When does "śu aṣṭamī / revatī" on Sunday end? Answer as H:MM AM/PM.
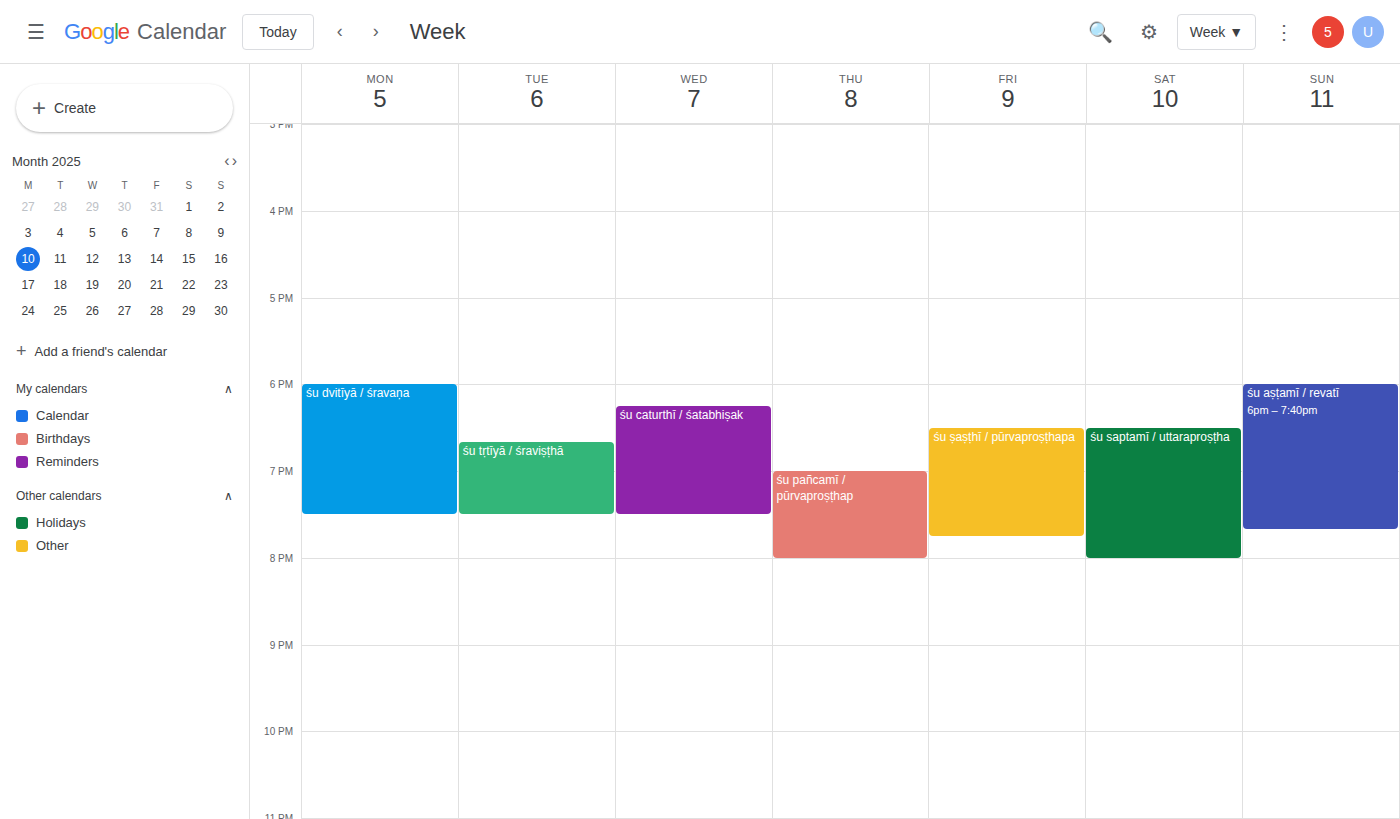
7:40 PM